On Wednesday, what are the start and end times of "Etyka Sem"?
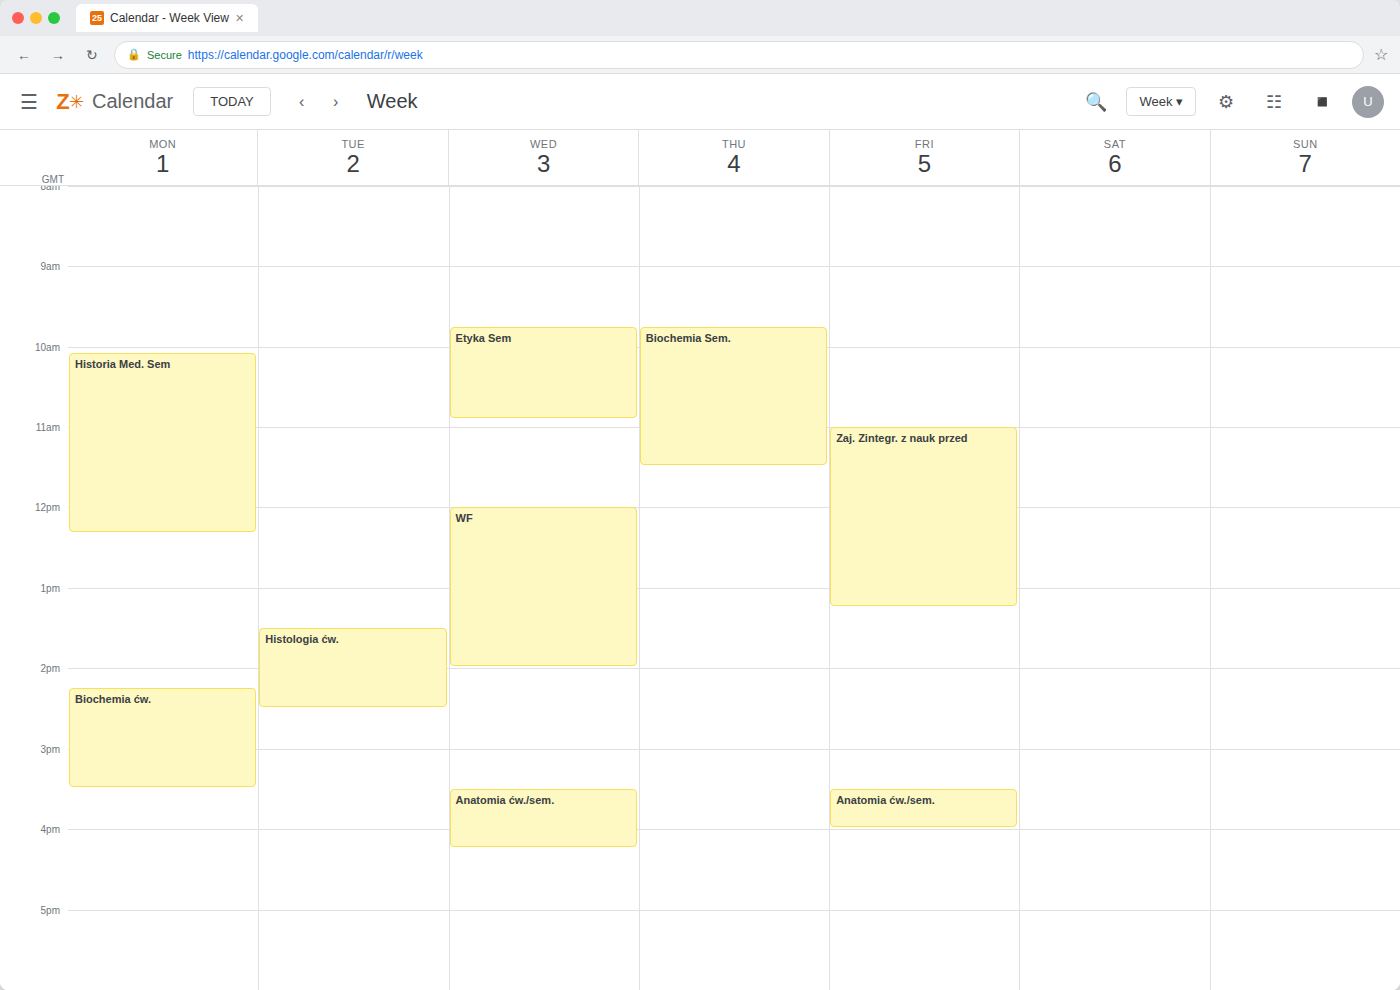
9:45 AM to 10:55 AM